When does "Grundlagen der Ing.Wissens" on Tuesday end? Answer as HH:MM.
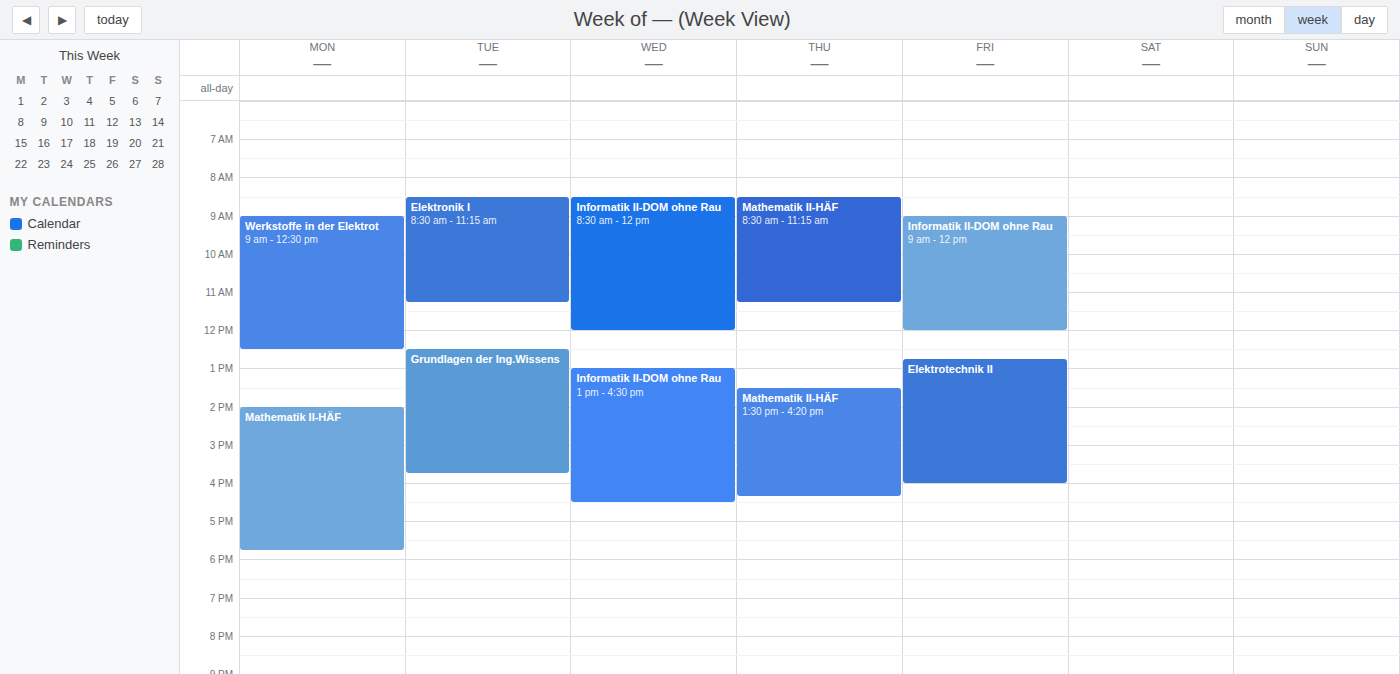
15:45